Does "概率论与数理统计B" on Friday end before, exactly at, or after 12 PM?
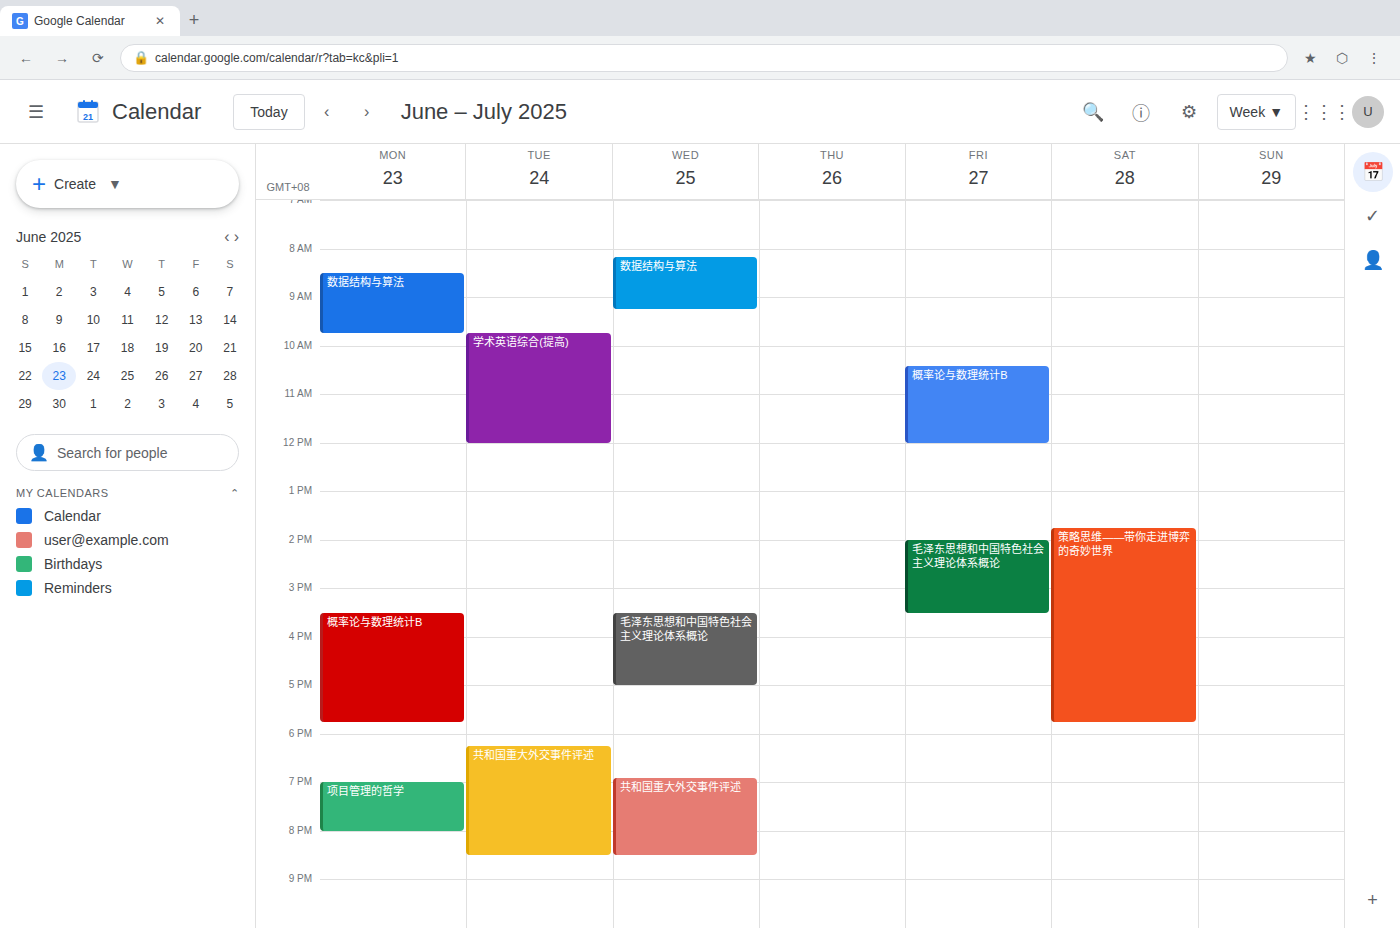
12:00 PM -- exactly at 12 PM, on the 12 PM line.